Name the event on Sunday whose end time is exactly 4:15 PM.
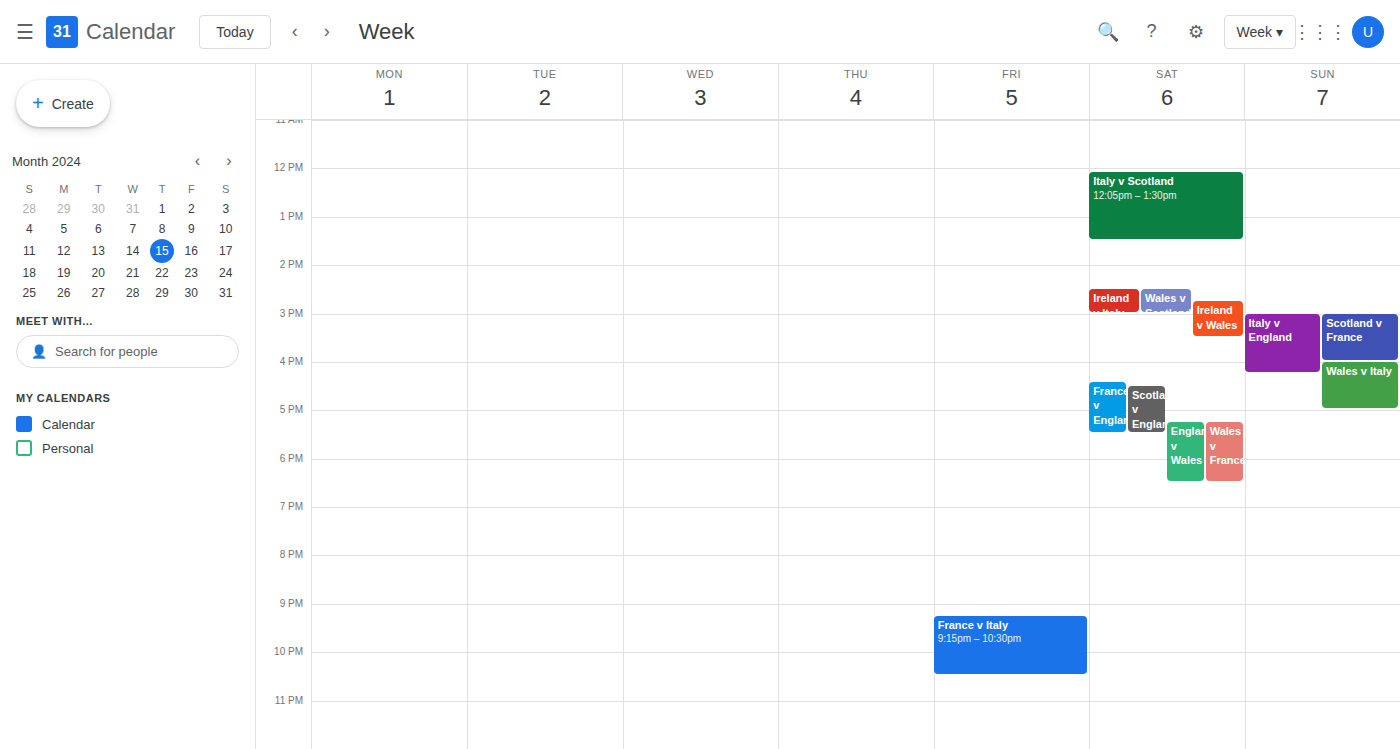
"Italy v England"